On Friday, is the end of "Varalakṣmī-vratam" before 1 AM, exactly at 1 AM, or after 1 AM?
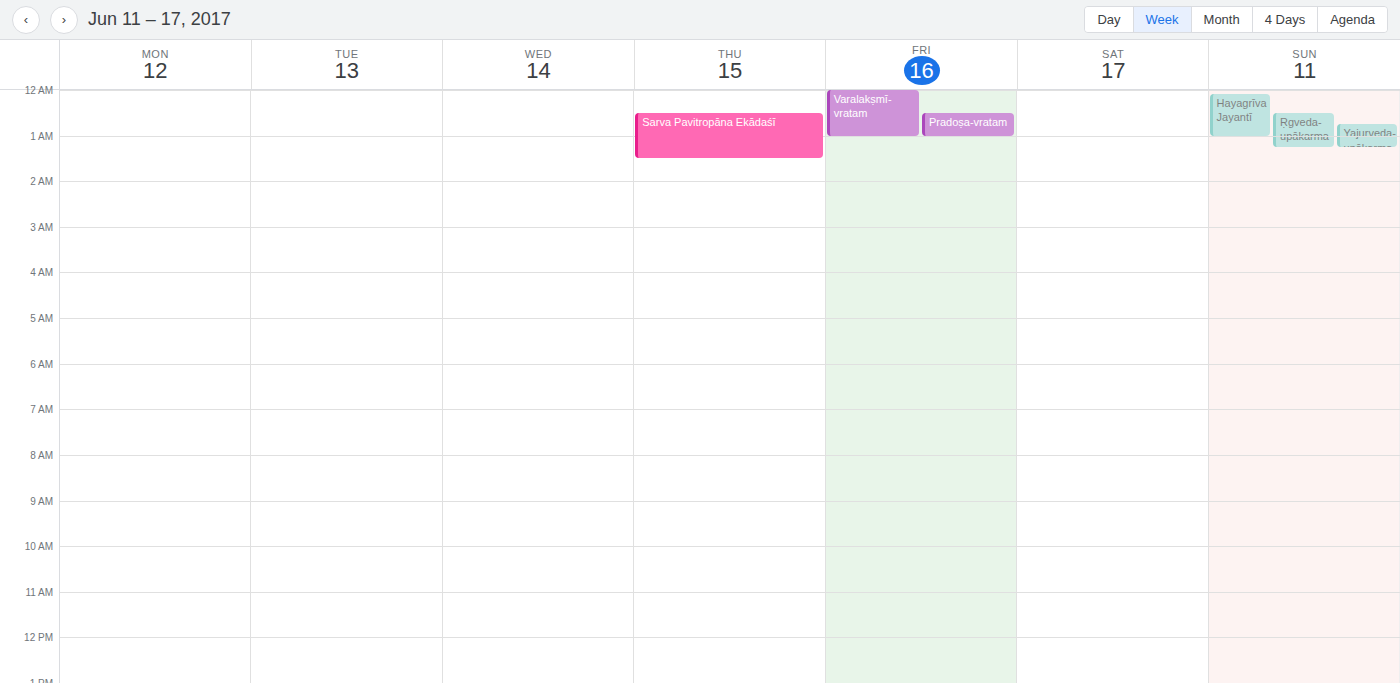
1:00 AM -- exactly at 1 AM, on the 1 AM line.